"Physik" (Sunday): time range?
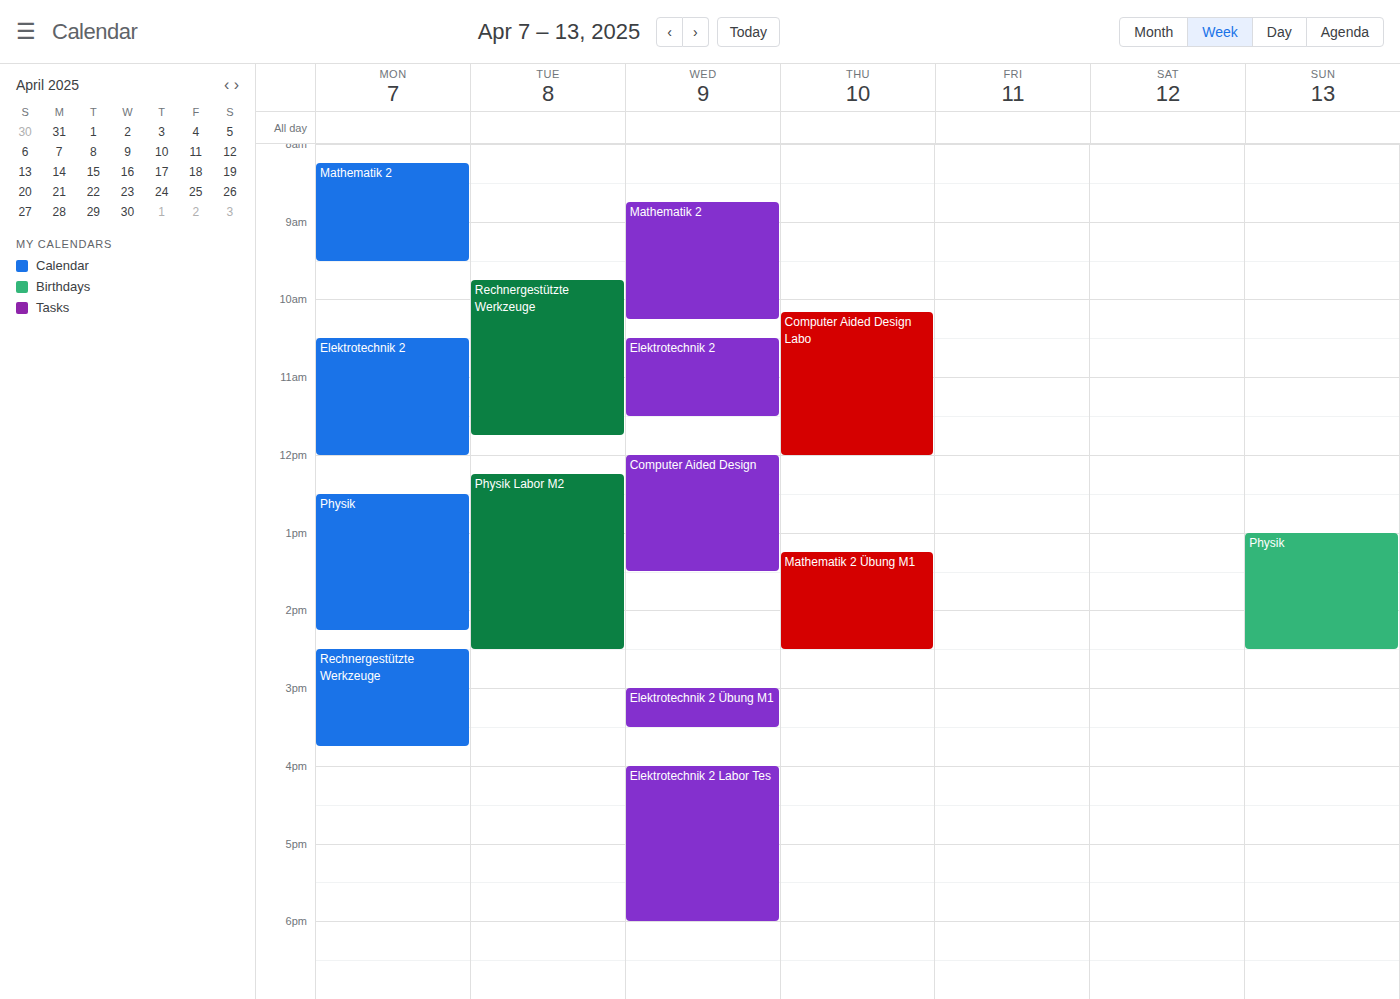
1:00 PM to 2:30 PM